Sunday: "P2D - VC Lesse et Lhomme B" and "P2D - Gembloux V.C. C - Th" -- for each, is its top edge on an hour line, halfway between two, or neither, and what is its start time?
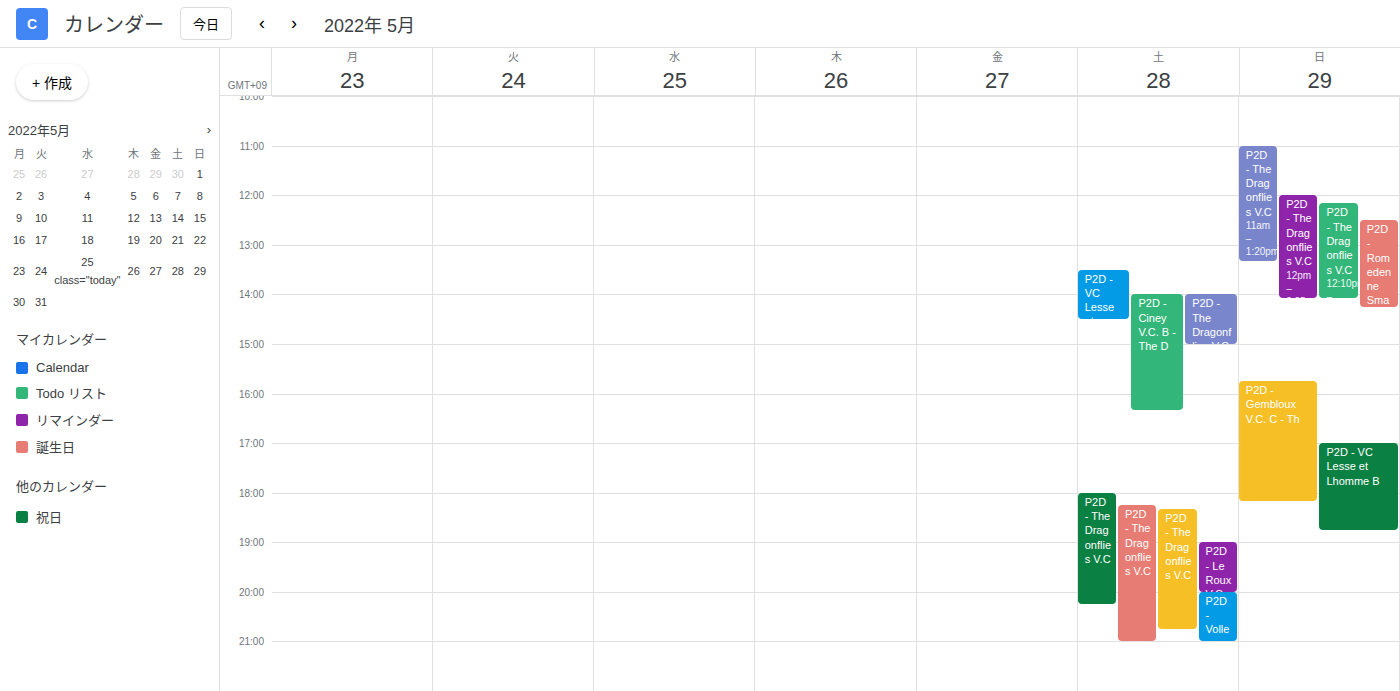
"P2D - VC Lesse et Lhomme B": 5:00 PM, exactly on the 5 PM line. "P2D - Gembloux V.C. C - Th": 3:45 PM, neither: three quarters of the way from the 3 PM line to the 4 PM line.